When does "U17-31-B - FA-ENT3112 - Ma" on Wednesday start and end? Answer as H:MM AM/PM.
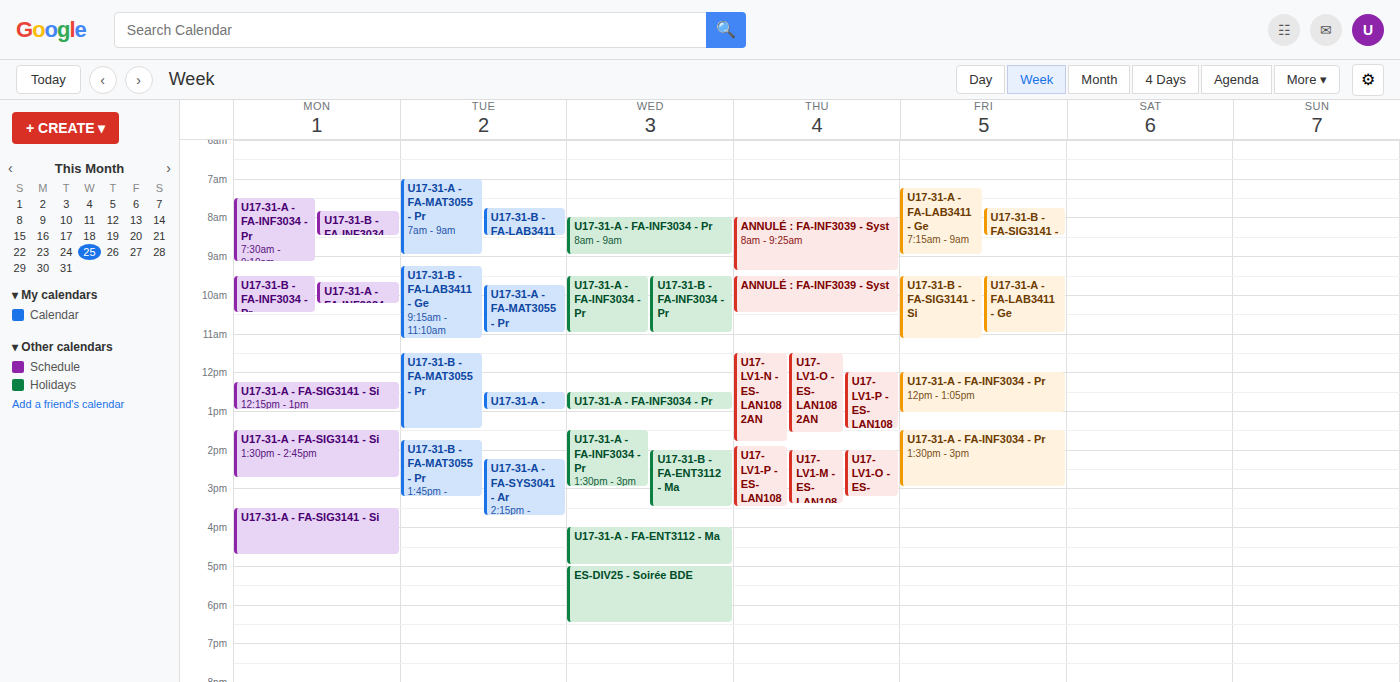
2:00 PM to 3:30 PM